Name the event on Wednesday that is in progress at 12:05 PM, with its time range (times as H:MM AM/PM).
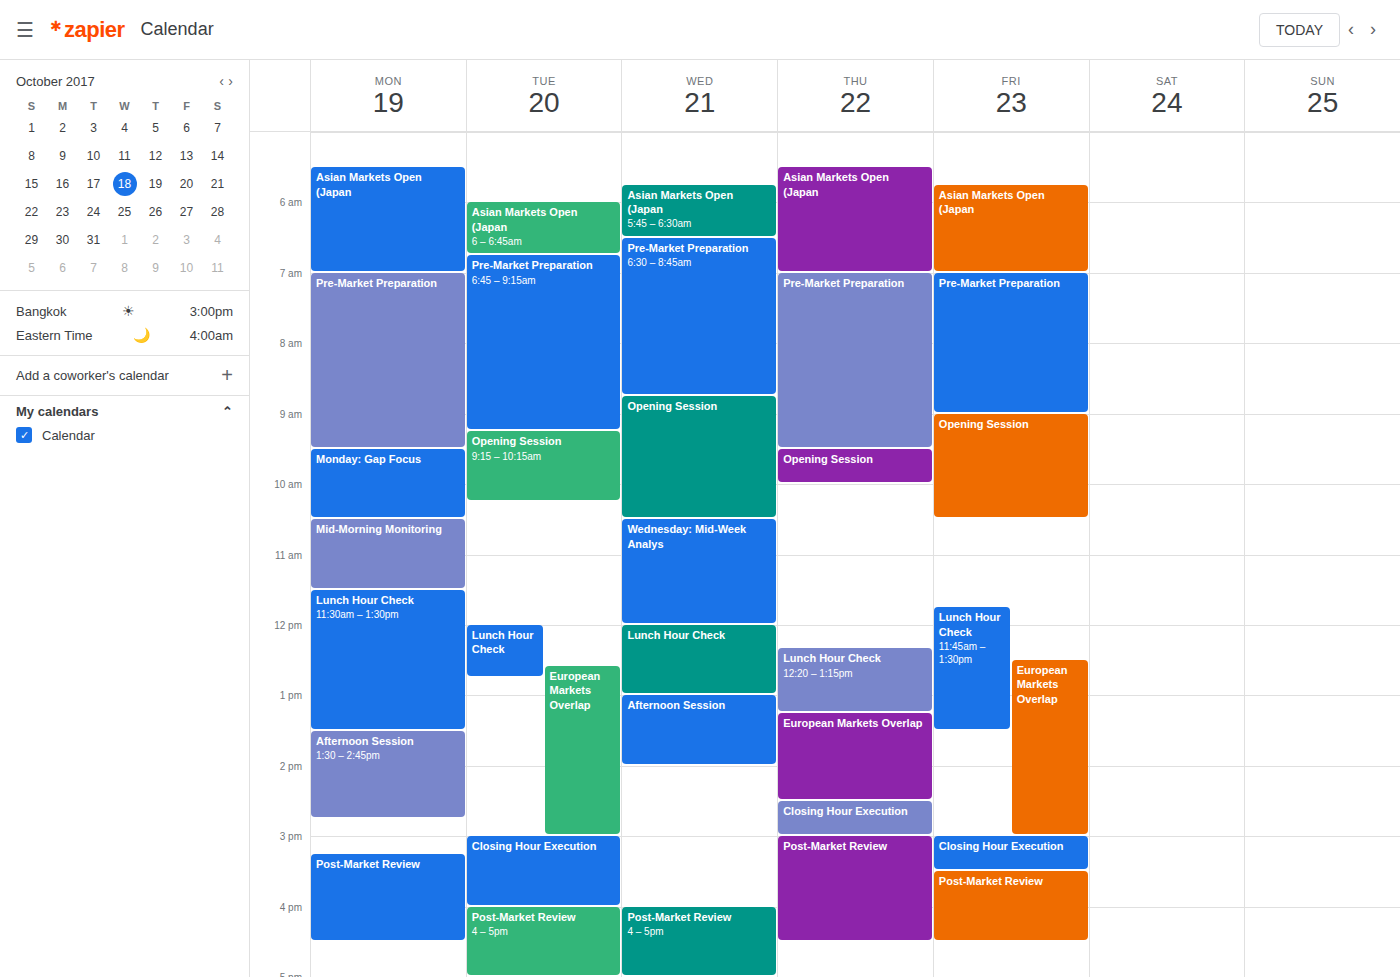
"Lunch Hour Check", 12:00 PM to 1:00 PM